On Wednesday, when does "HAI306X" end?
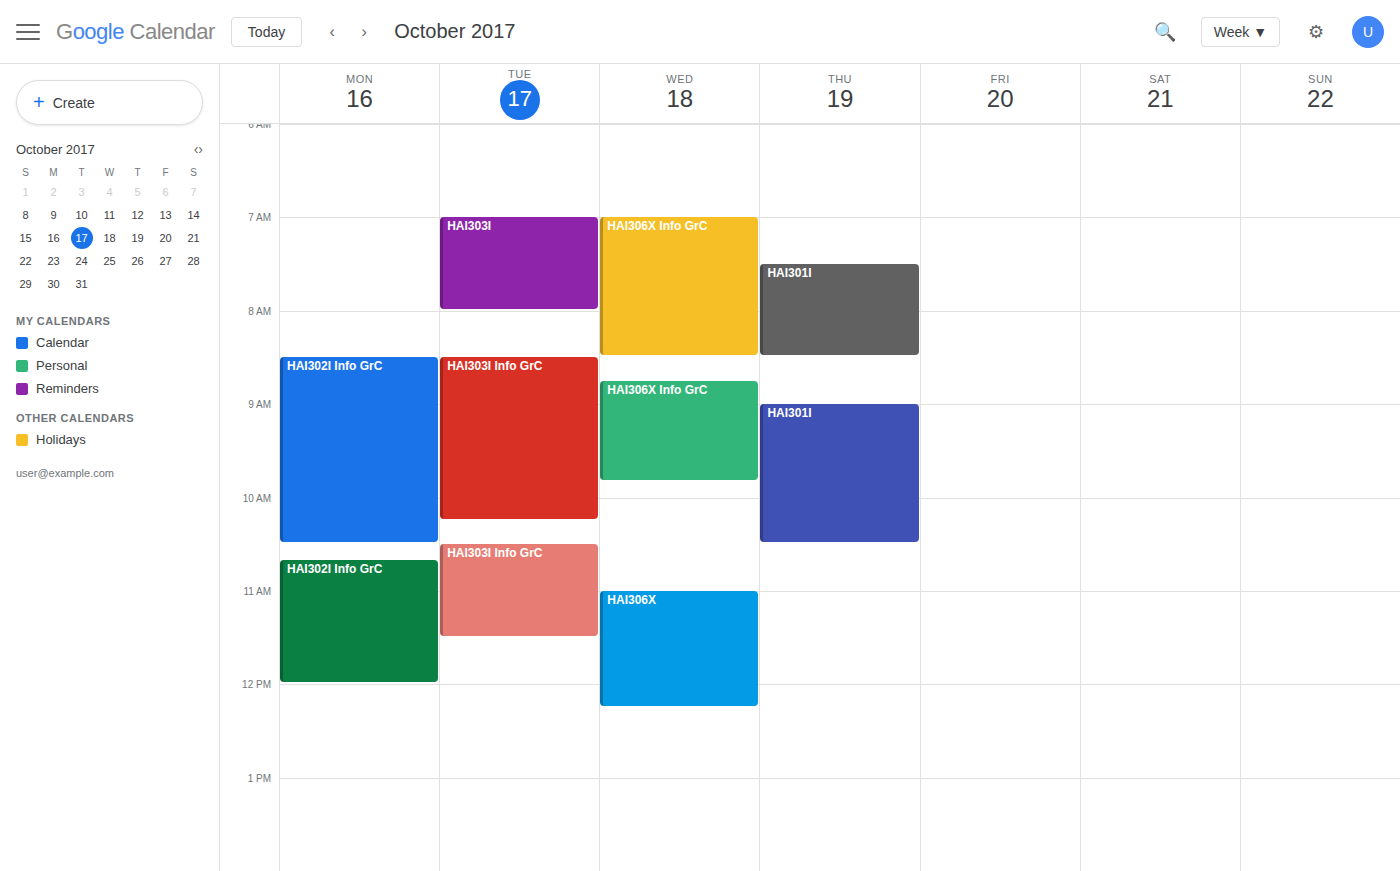
12:15 PM